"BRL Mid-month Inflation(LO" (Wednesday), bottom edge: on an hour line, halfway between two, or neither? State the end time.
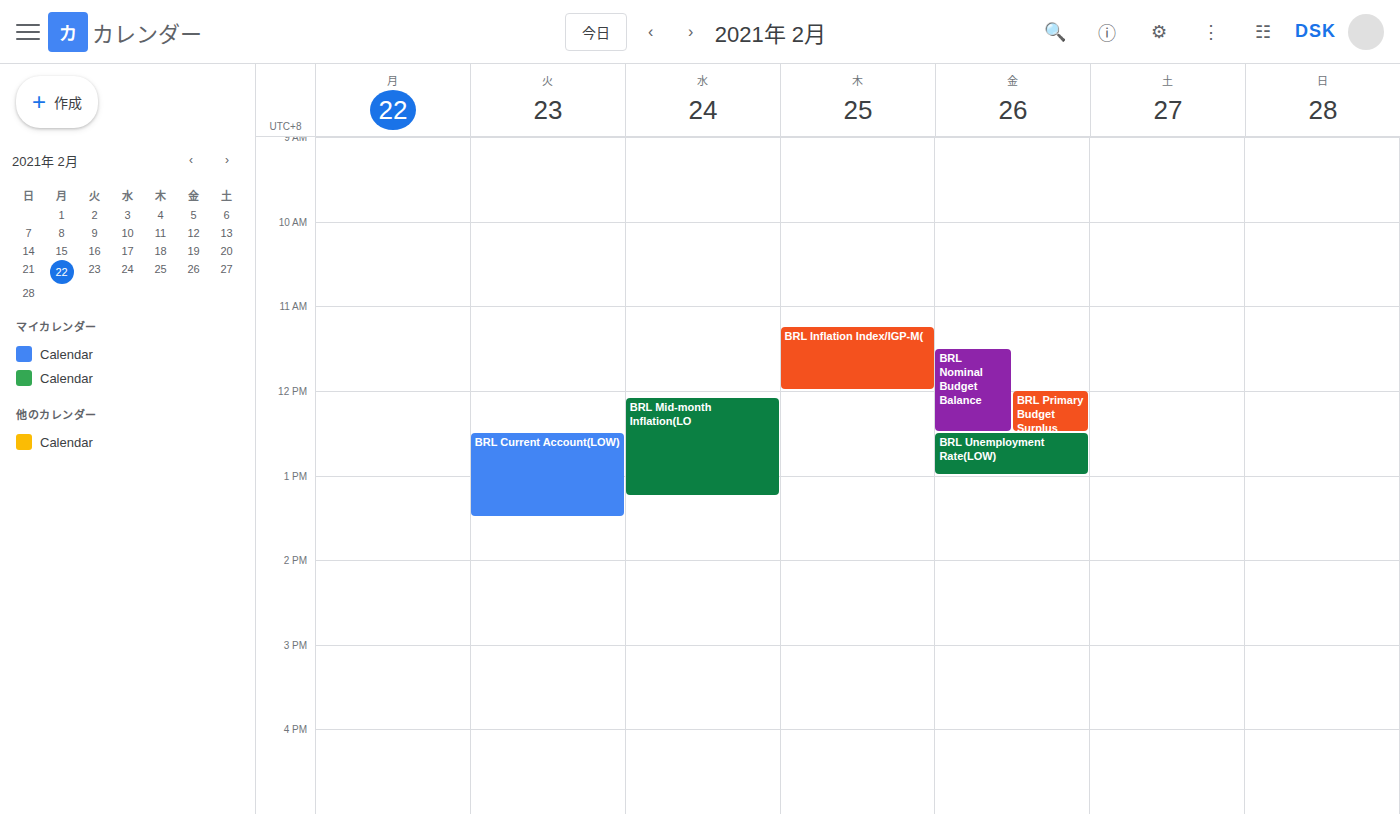
1:15 PM -- neither: a quarter of the way from the 1 PM line to the 2 PM line.